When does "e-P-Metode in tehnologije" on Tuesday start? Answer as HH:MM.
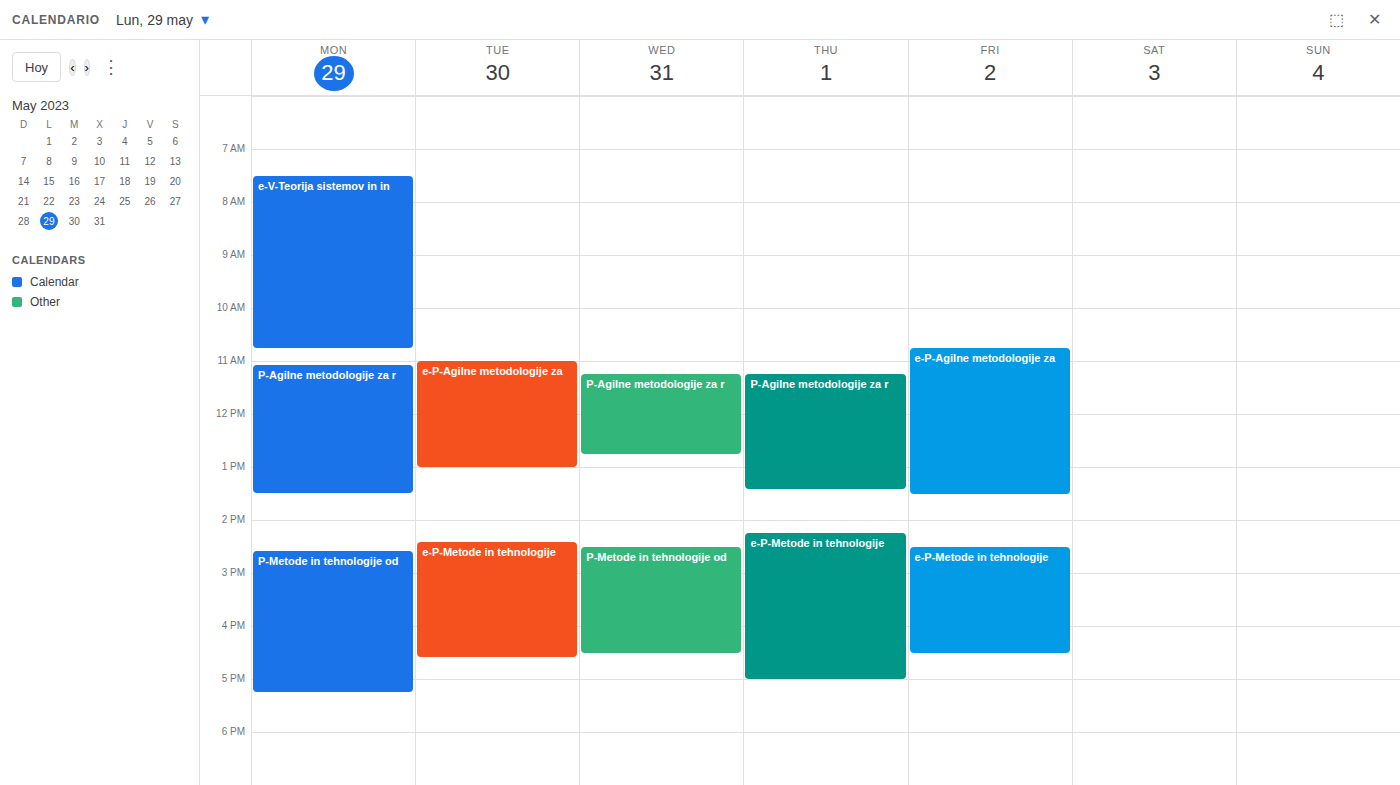
14:25